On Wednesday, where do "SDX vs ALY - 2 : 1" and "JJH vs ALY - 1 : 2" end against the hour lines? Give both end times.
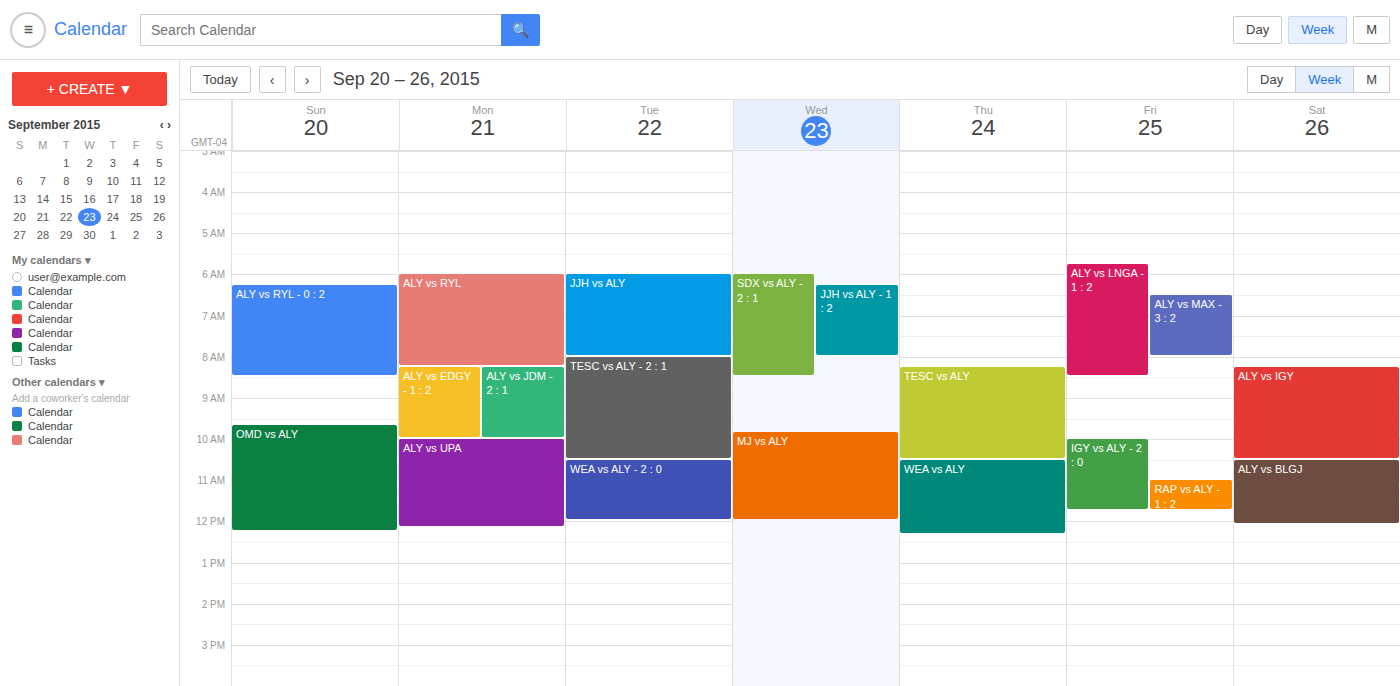
"SDX vs ALY - 2 : 1": 8:30 AM, halfway between the 8 AM and 9 AM lines. "JJH vs ALY - 1 : 2": 8:00 AM, exactly on the 8 AM line.